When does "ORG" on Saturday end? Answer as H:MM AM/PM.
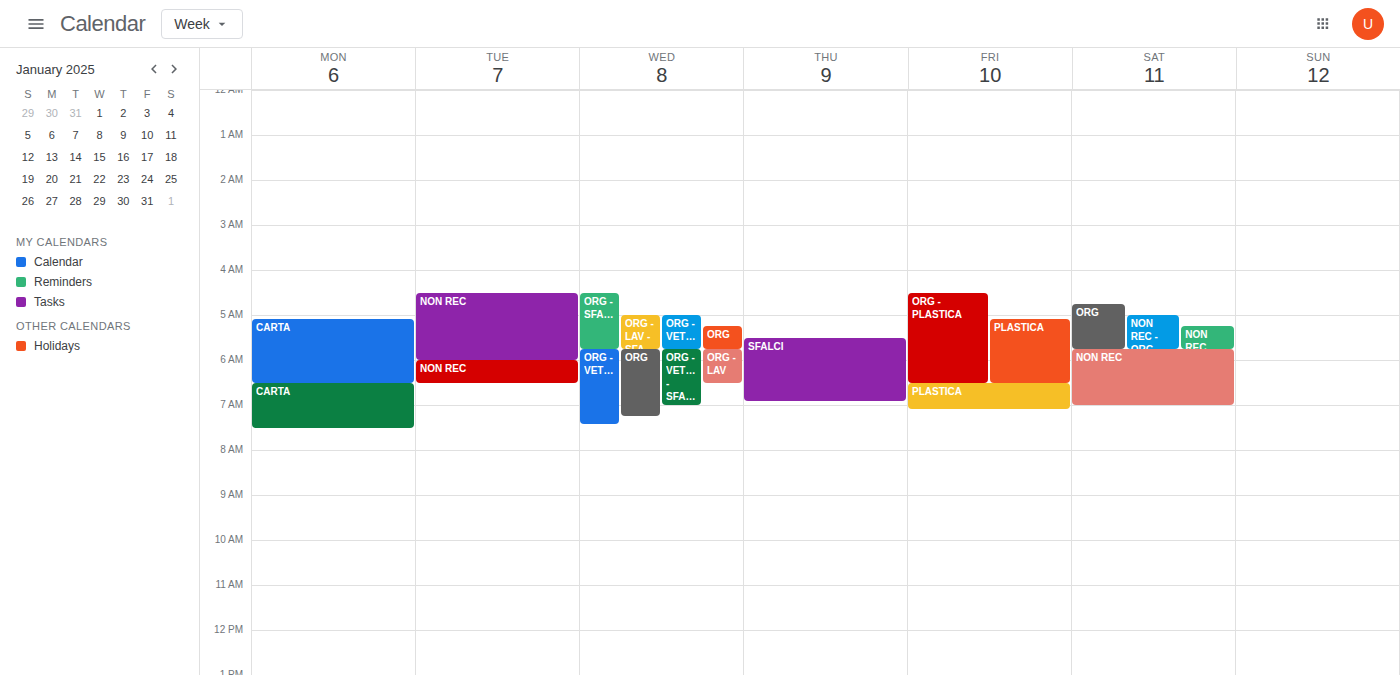
5:45 AM